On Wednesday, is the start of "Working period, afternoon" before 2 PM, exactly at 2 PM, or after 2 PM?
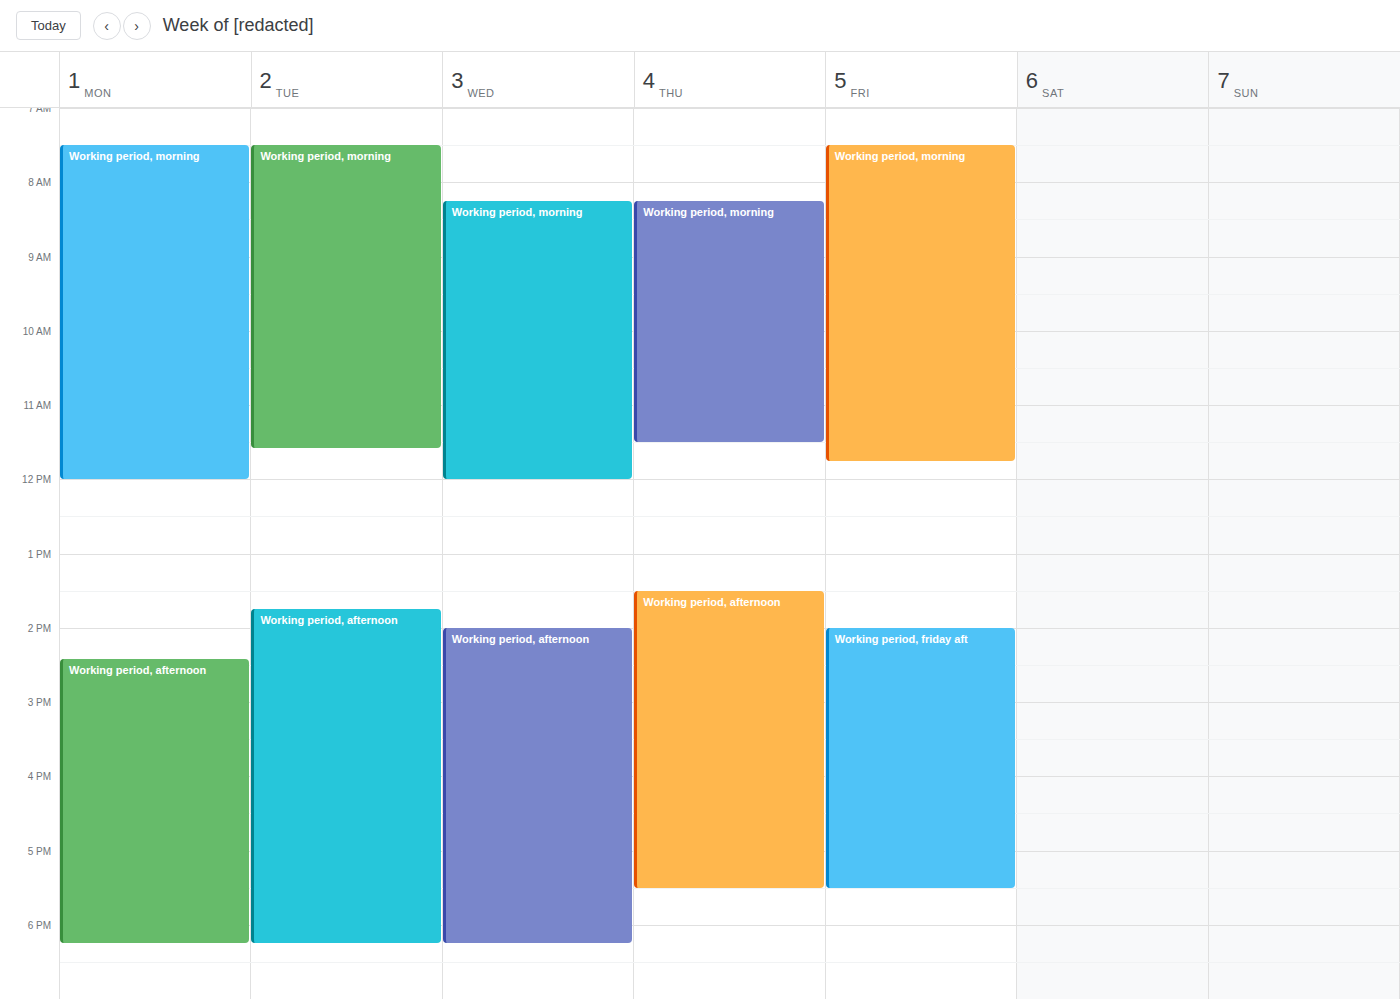
2:00 PM -- exactly at 2 PM, on the 2 PM line.